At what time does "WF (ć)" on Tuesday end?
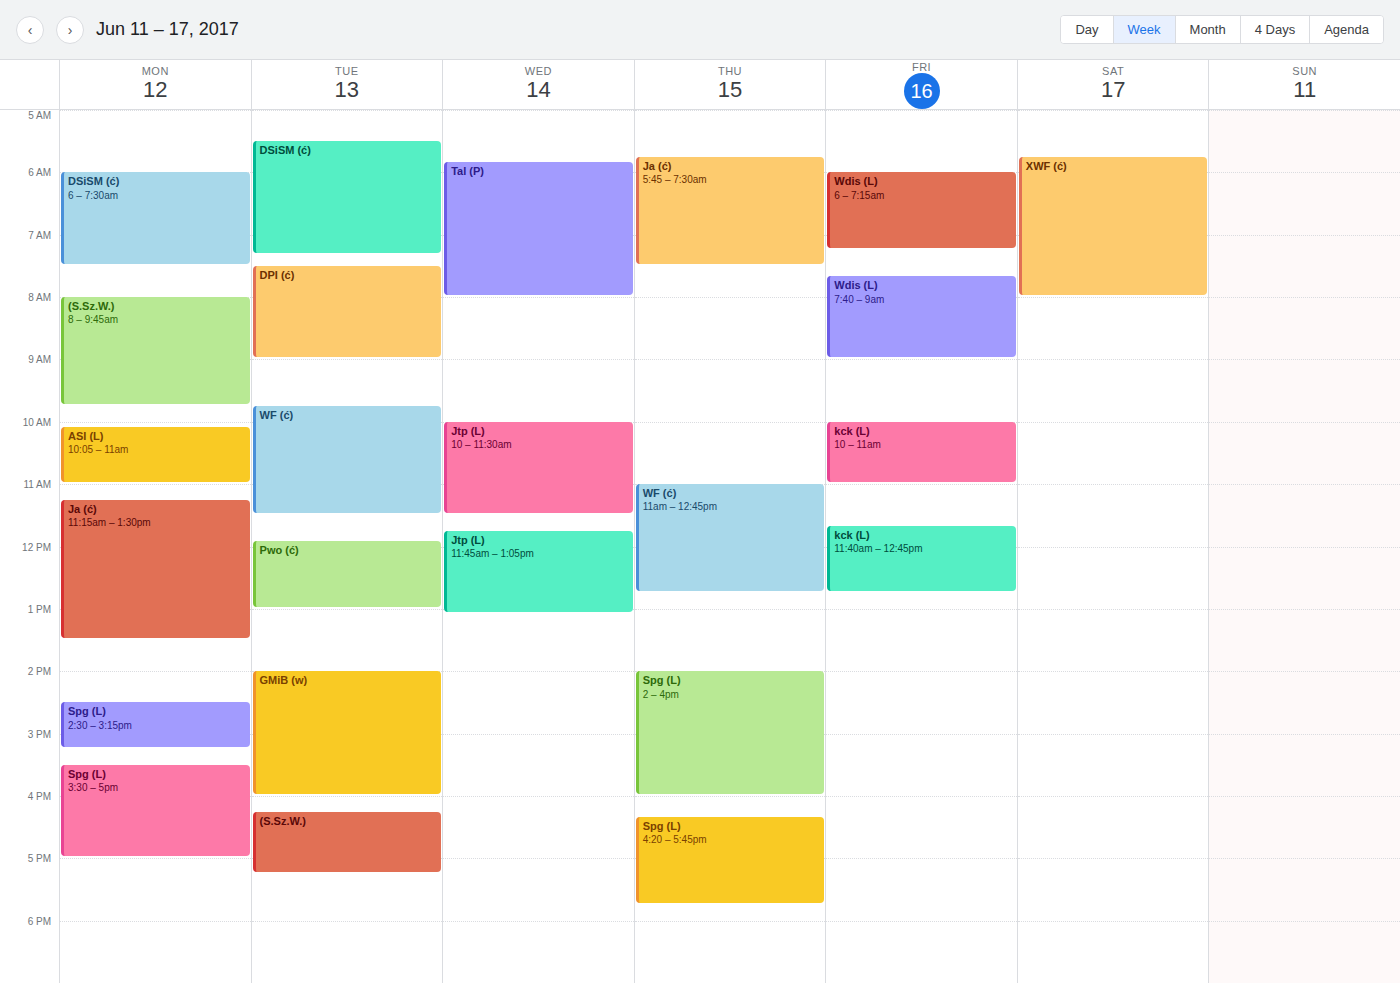
11:30 AM